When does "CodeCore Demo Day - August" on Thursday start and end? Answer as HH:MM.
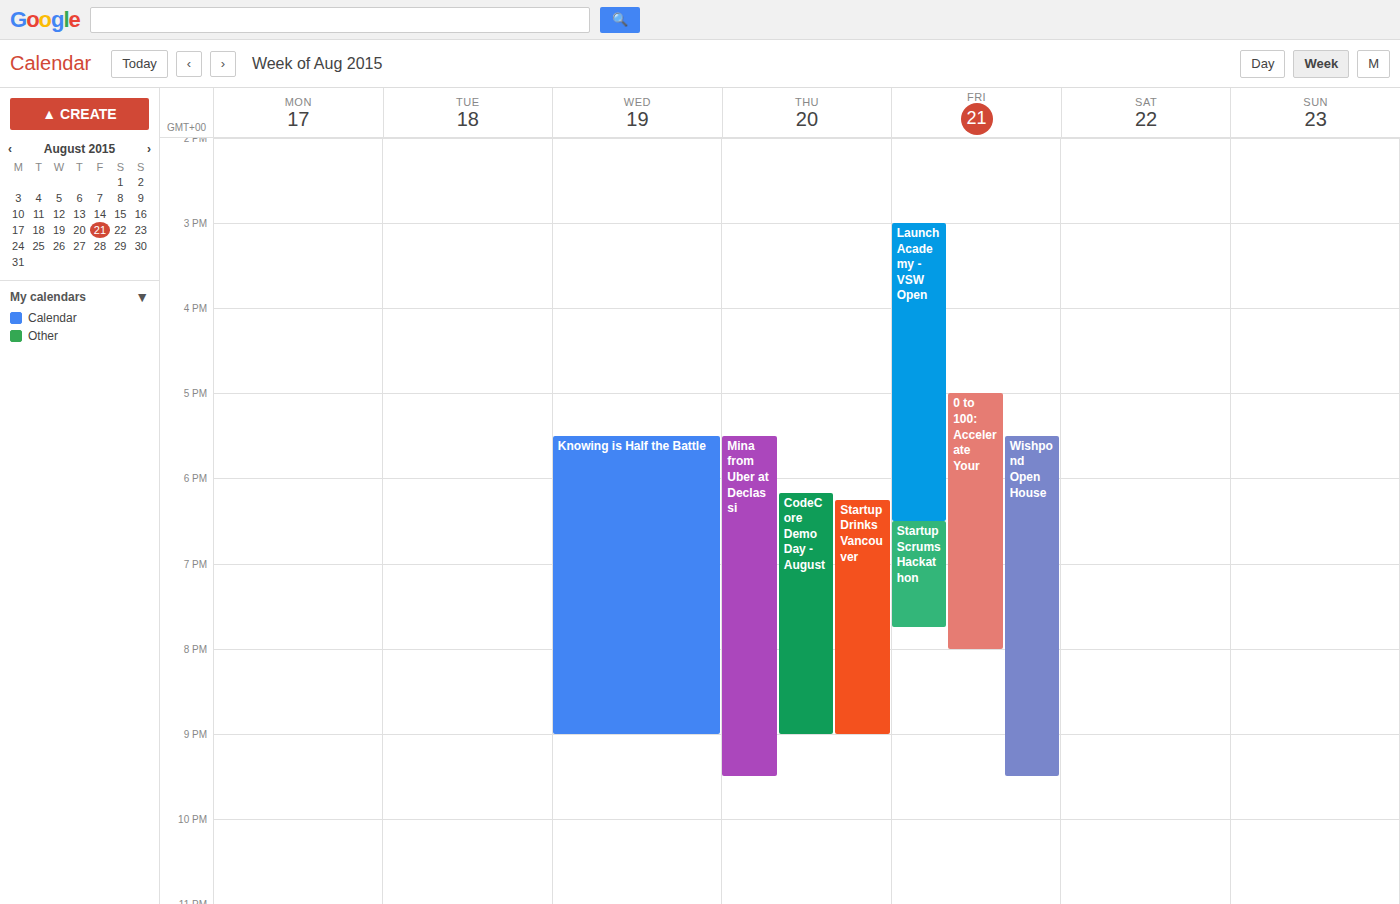
18:10 to 21:00